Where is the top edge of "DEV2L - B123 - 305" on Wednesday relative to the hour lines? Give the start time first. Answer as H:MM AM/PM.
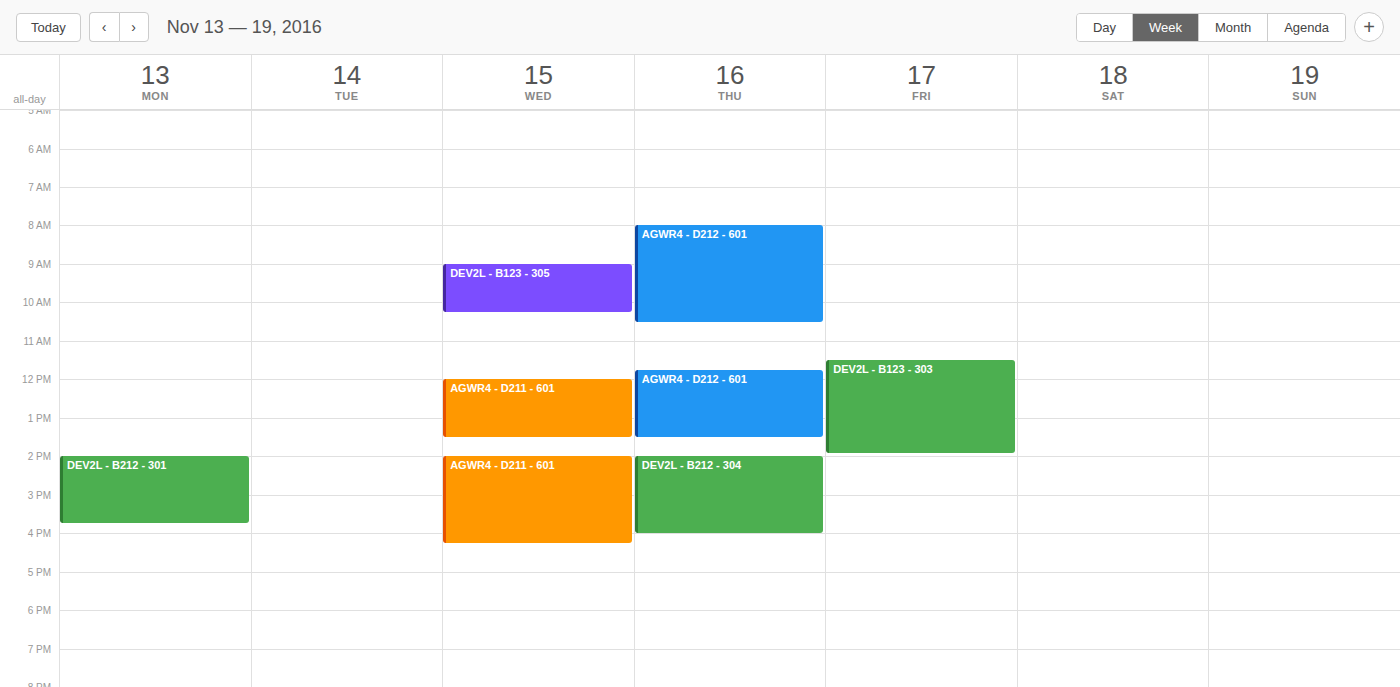
9:00 AM -- exactly on the 9 AM line.